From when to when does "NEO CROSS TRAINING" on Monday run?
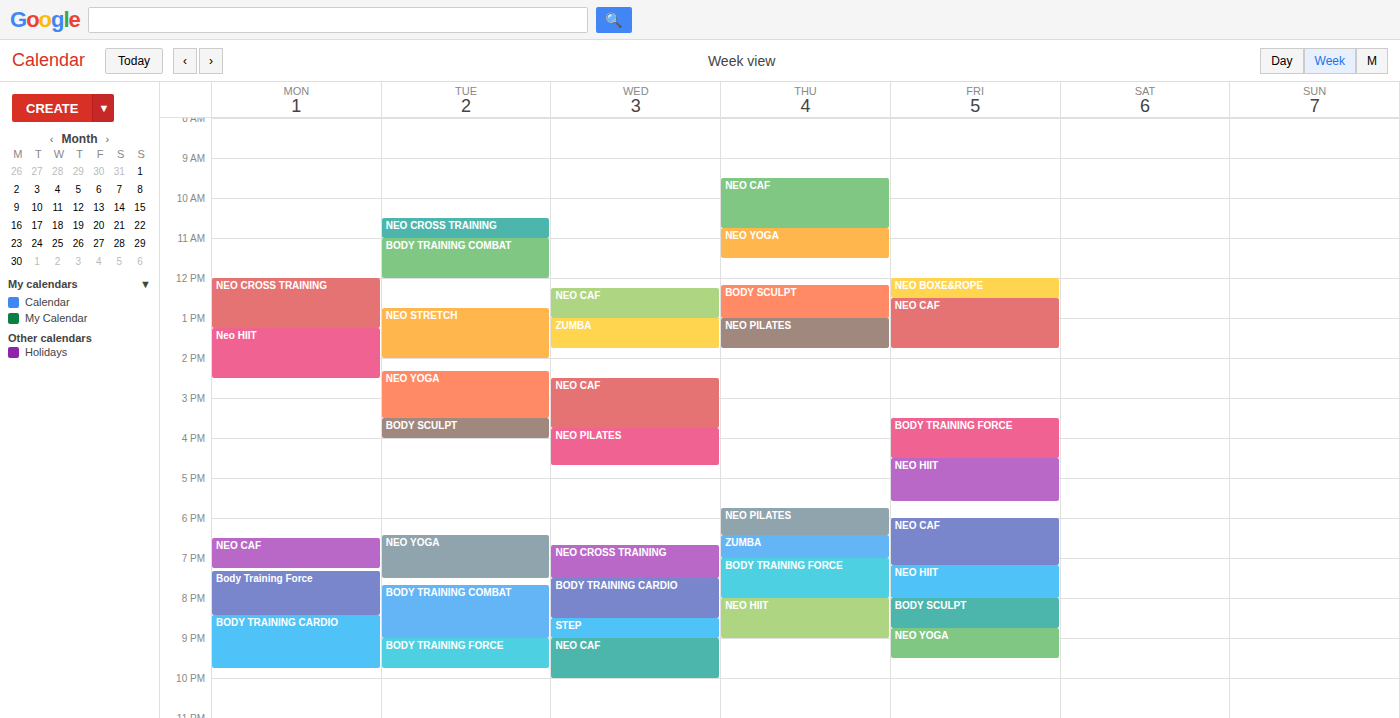
12:00 to 13:15